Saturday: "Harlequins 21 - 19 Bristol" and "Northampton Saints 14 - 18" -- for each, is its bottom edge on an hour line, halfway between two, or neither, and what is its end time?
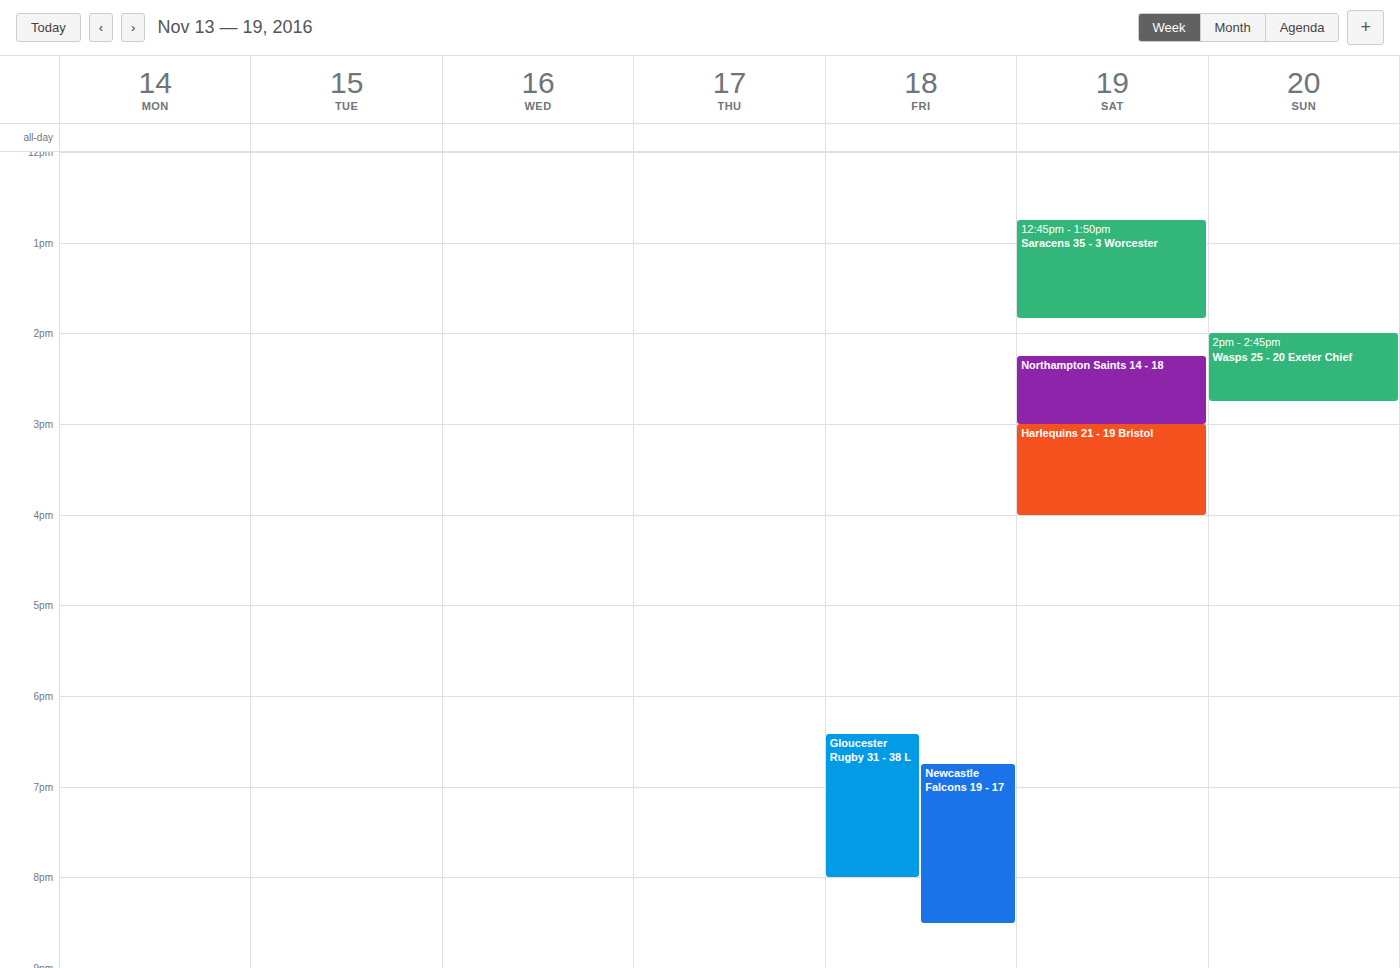
"Harlequins 21 - 19 Bristol": 4:00 PM, exactly on the 4 PM line. "Northampton Saints 14 - 18": 3:00 PM, exactly on the 3 PM line.